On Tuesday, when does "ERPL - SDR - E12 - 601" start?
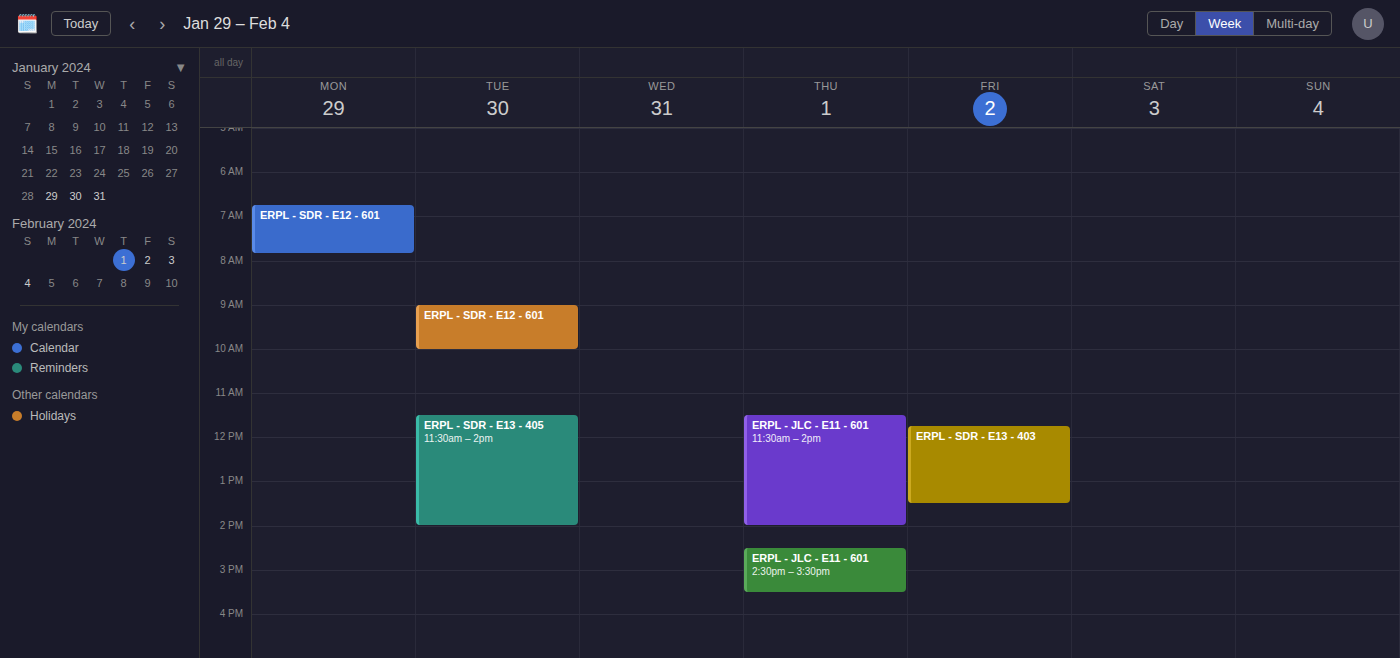
9:00 AM